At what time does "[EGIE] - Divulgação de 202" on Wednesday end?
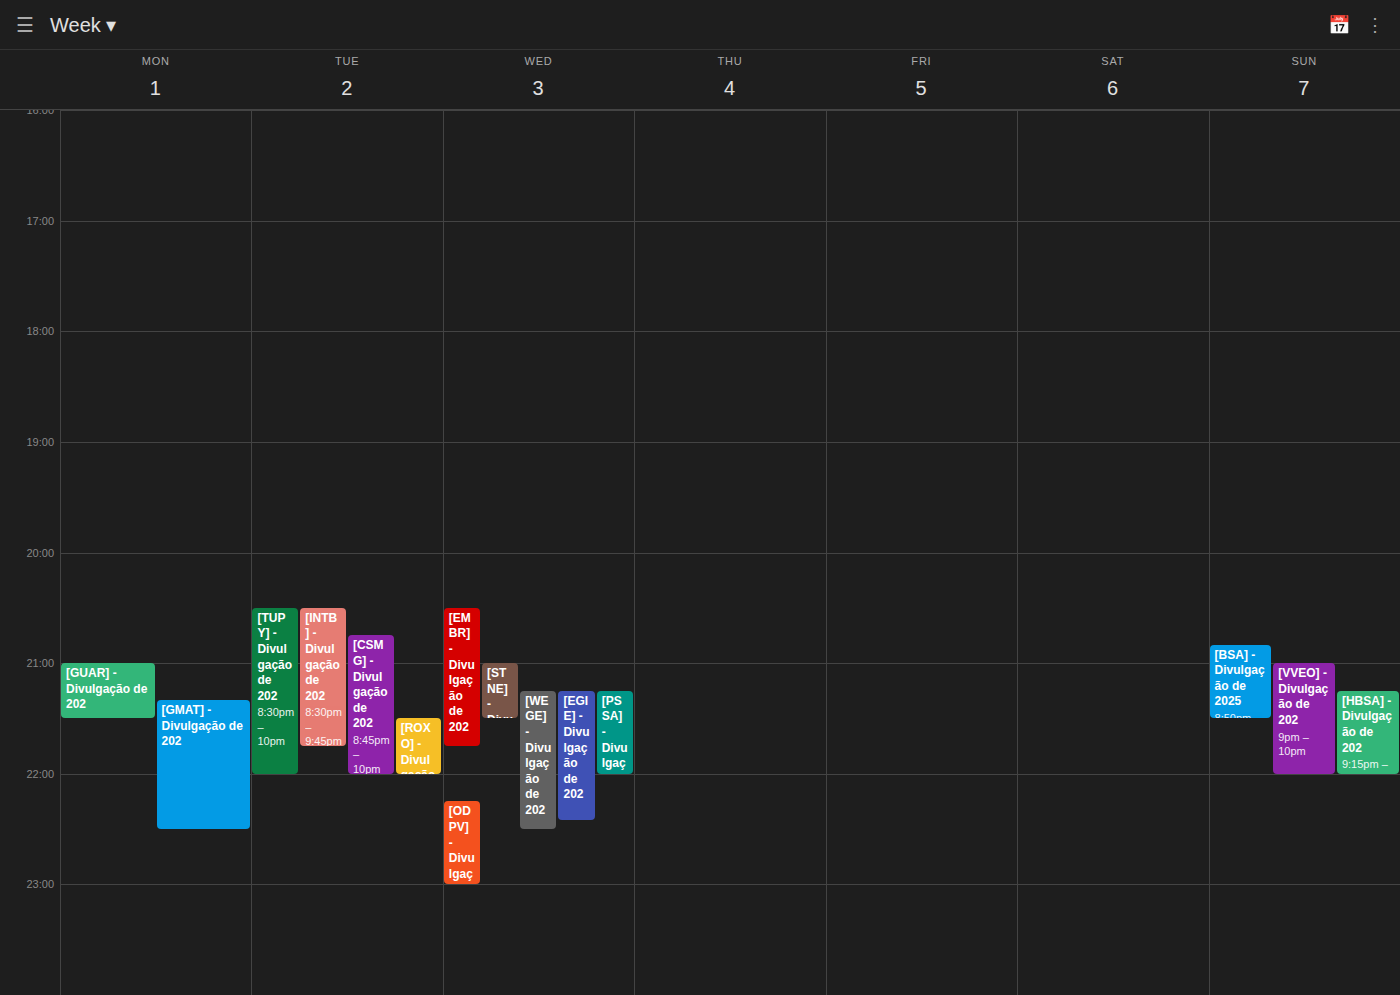
10:25 PM